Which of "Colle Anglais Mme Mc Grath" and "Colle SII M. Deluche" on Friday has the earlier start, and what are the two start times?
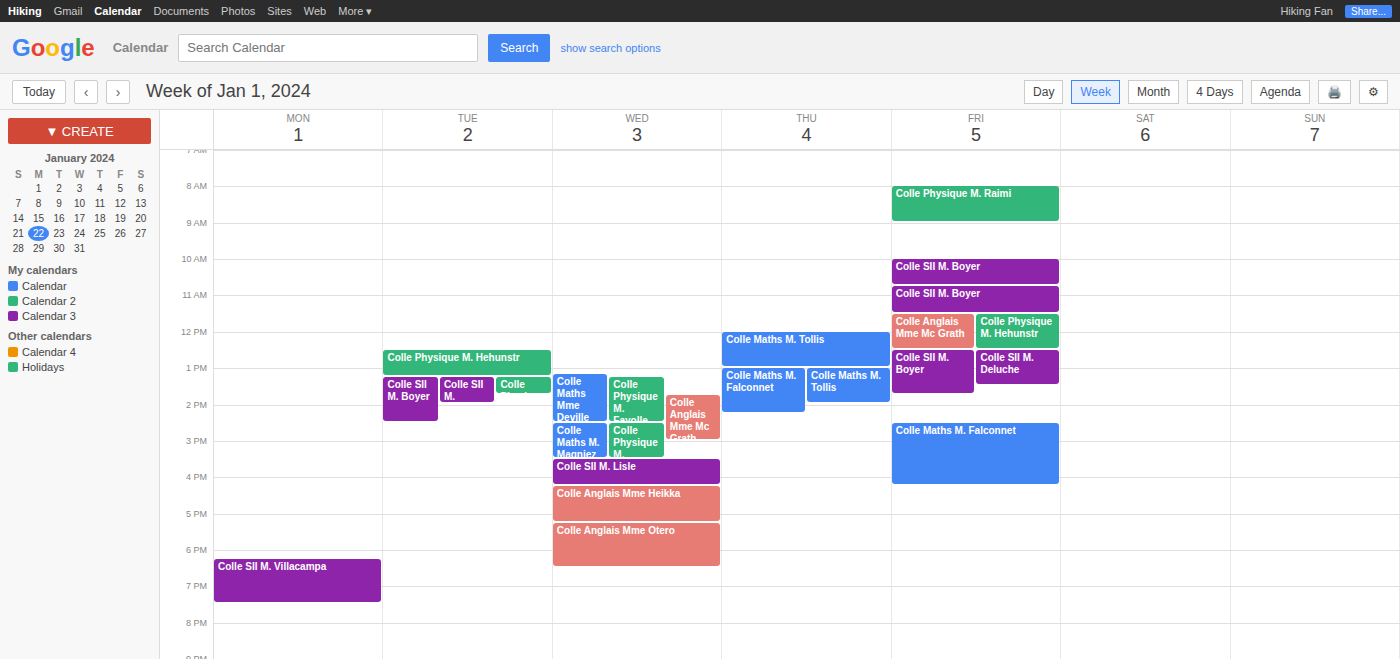
"Colle Anglais Mme Mc Grath" 11:30 AM; "Colle SII M. Deluche" 12:30 PM.